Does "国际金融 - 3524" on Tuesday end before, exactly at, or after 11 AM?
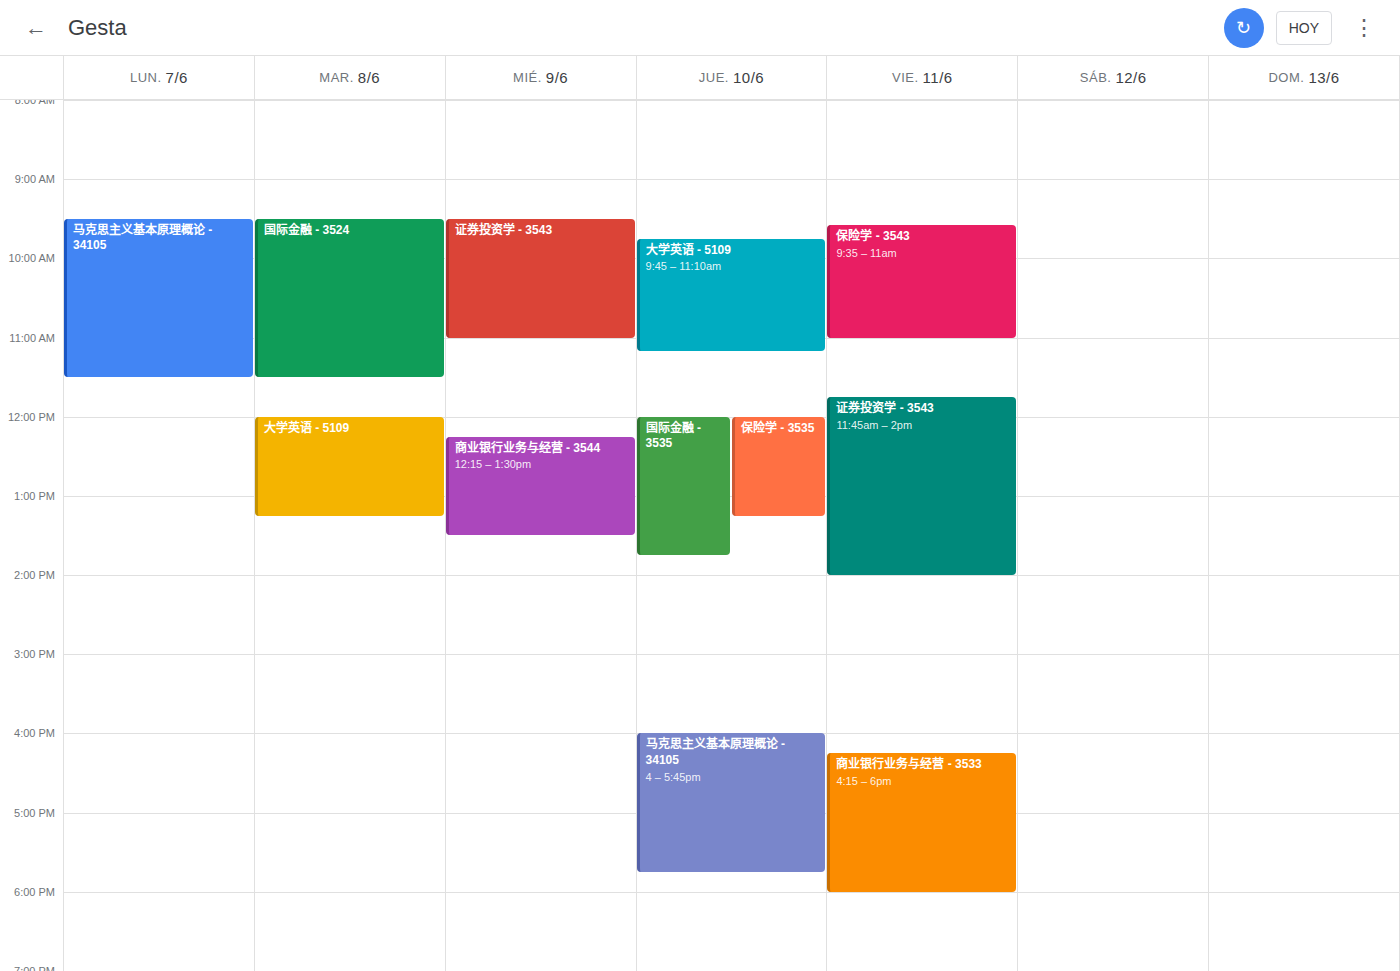
11:30 AM -- after 11 AM, 30 minutes below the 11 AM line.